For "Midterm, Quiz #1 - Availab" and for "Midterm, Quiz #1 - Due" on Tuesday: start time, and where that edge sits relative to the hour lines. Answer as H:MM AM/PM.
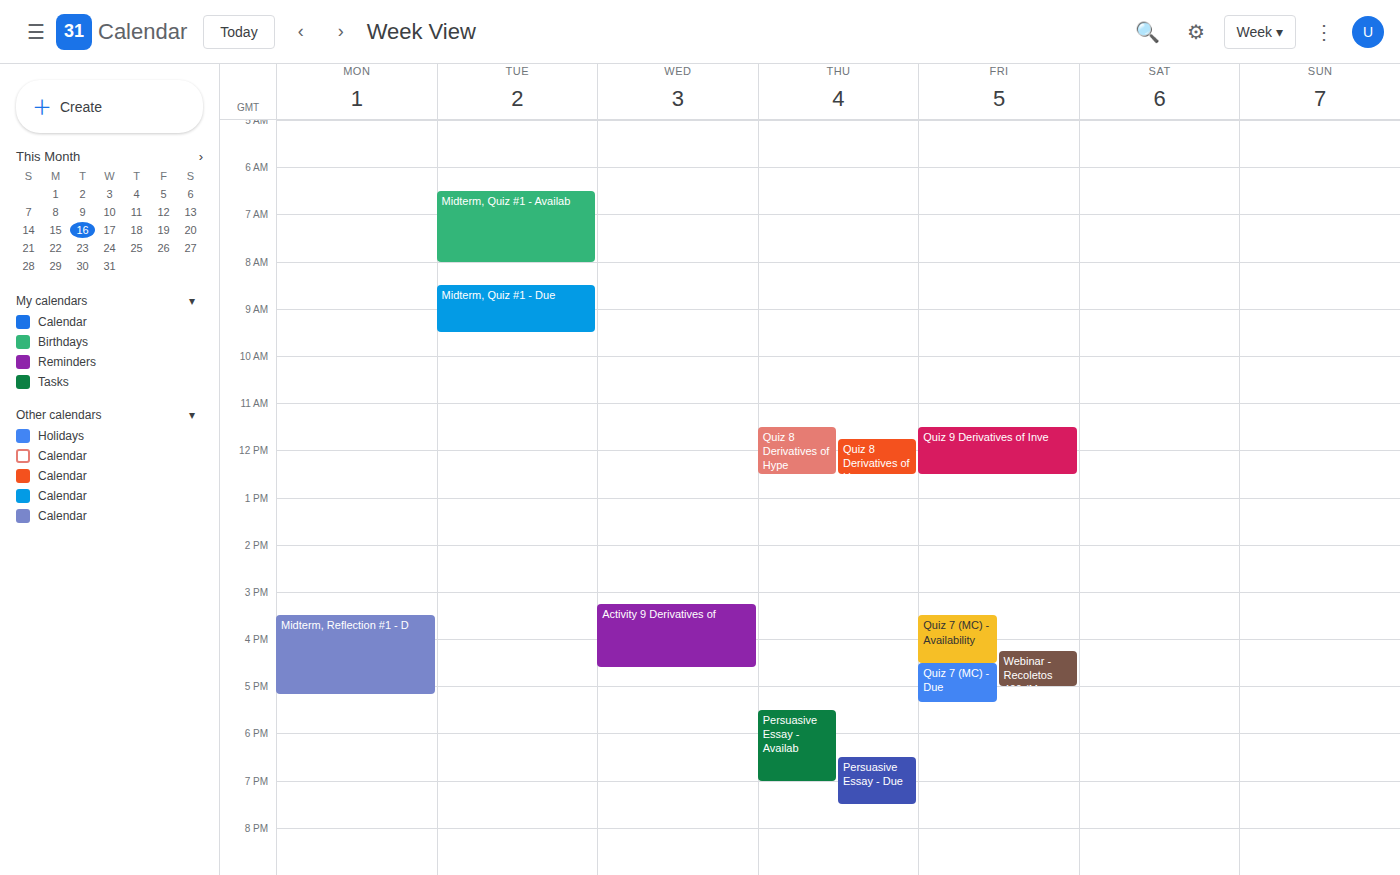
"Midterm, Quiz #1 - Availab": 6:30 AM, halfway between the 6 AM and 7 AM lines. "Midterm, Quiz #1 - Due": 8:30 AM, halfway between the 8 AM and 9 AM lines.